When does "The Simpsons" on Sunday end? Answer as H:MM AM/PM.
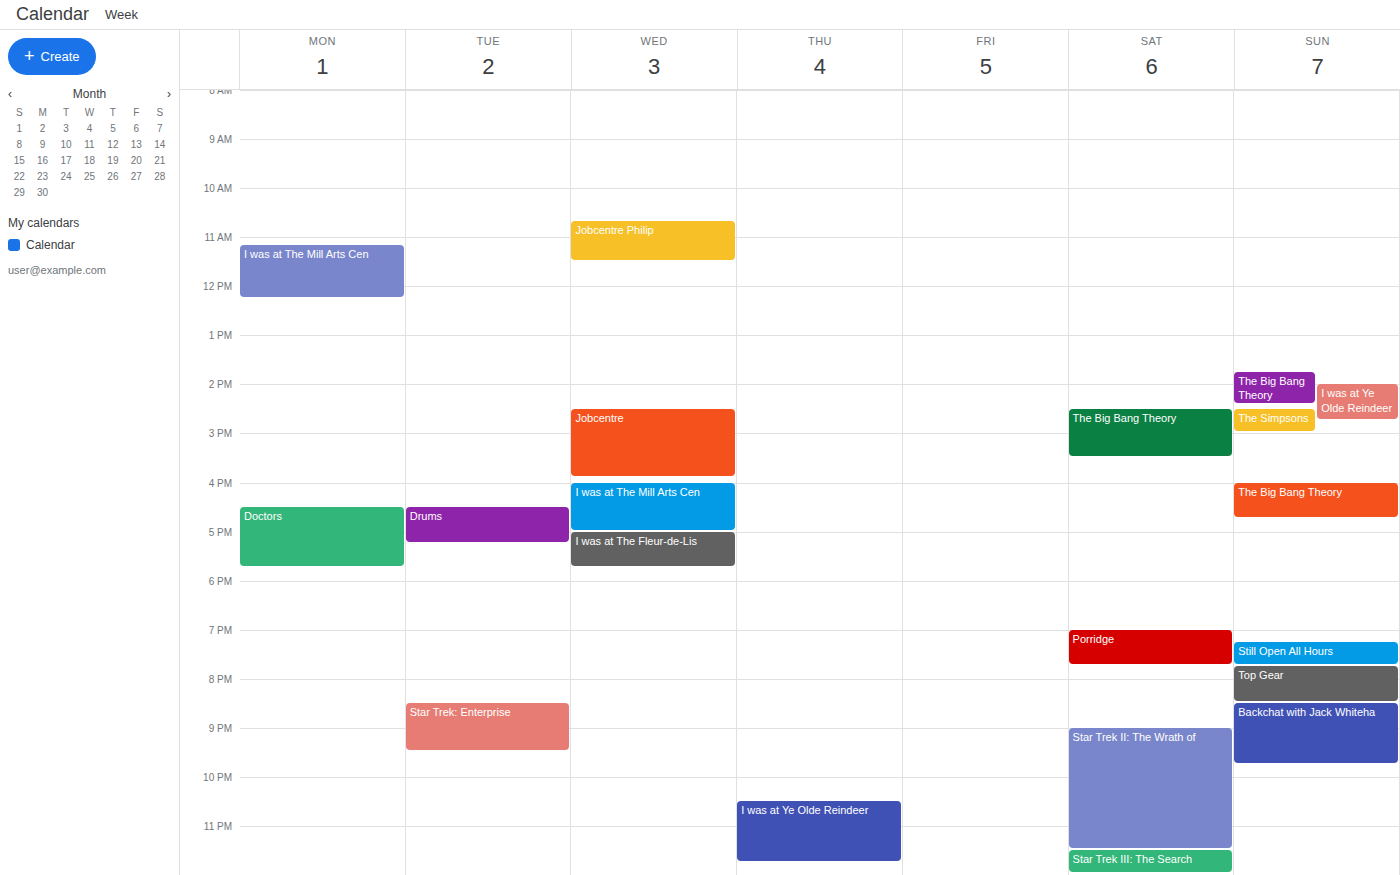
3:00 PM